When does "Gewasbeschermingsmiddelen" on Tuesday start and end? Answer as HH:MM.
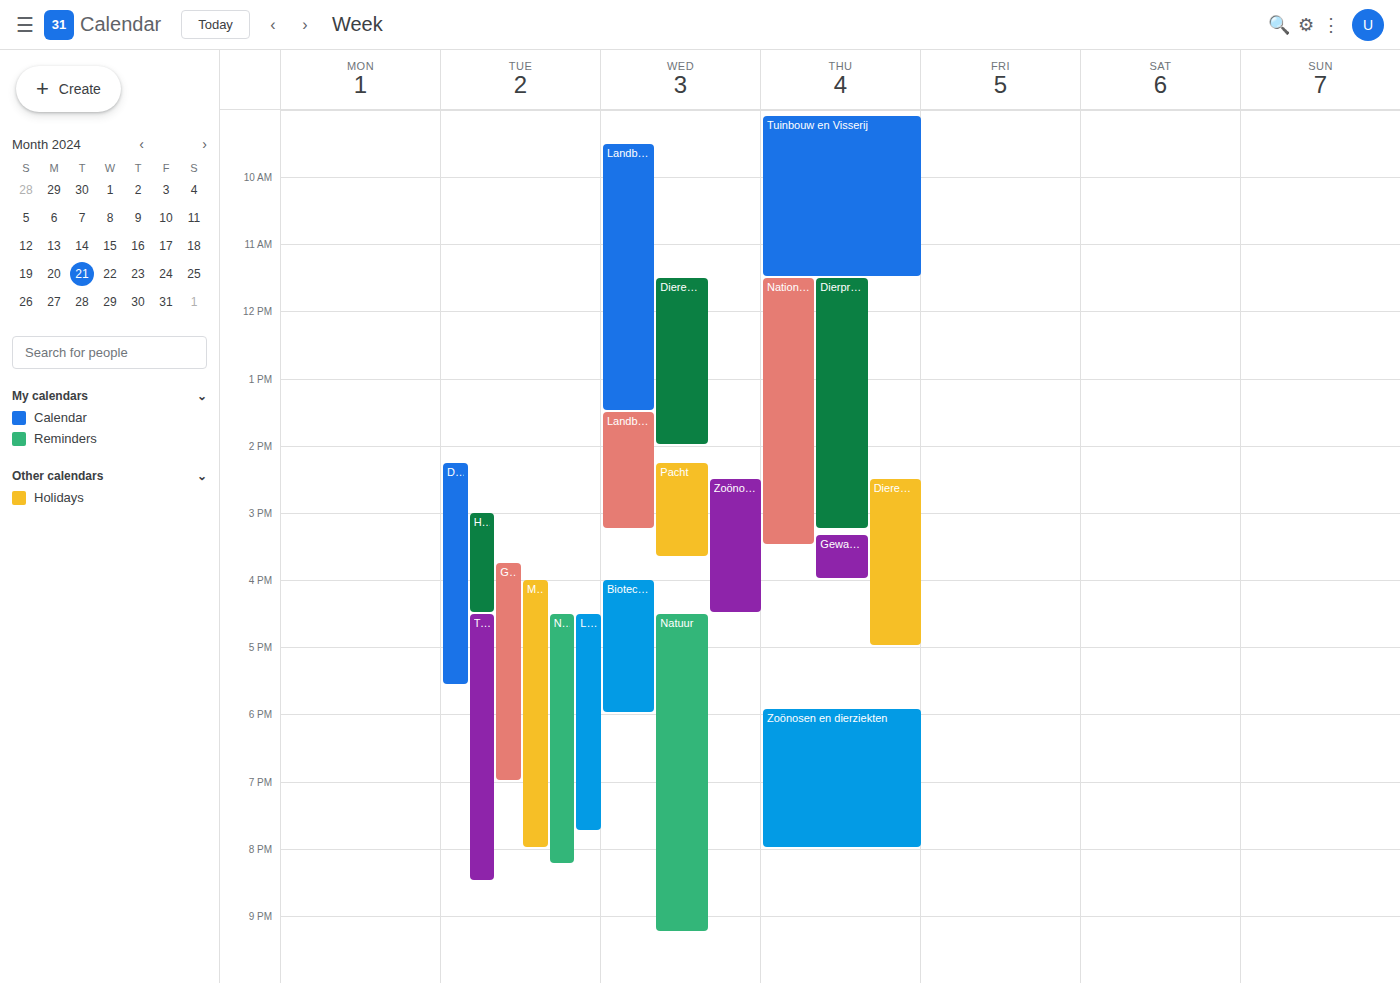
15:45 to 19:00